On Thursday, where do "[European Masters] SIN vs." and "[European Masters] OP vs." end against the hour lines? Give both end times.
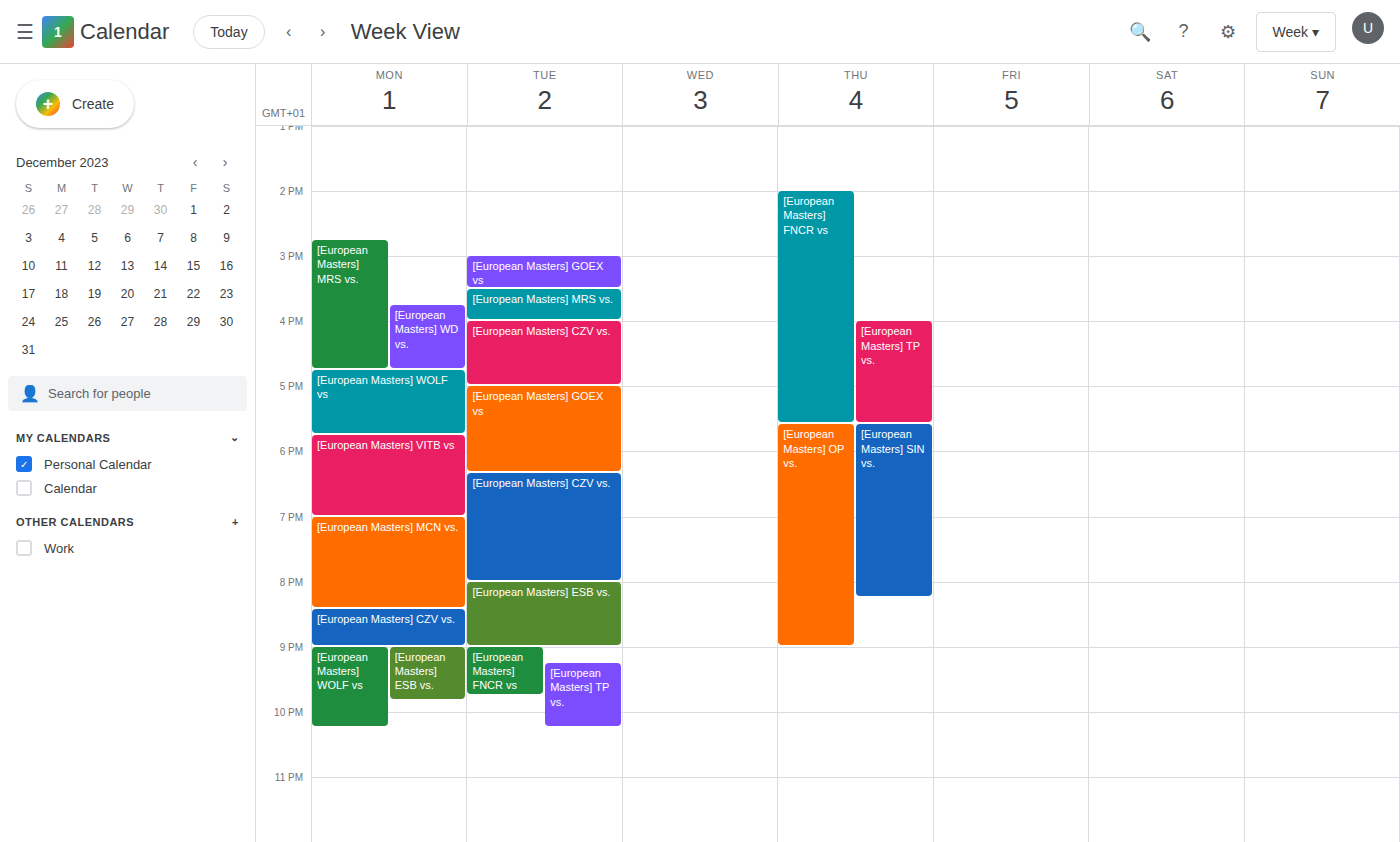
"[European Masters] SIN vs.": 8:15 PM, neither: a quarter of the way from the 8 PM line to the 9 PM line. "[European Masters] OP vs.": 9:00 PM, exactly on the 9 PM line.